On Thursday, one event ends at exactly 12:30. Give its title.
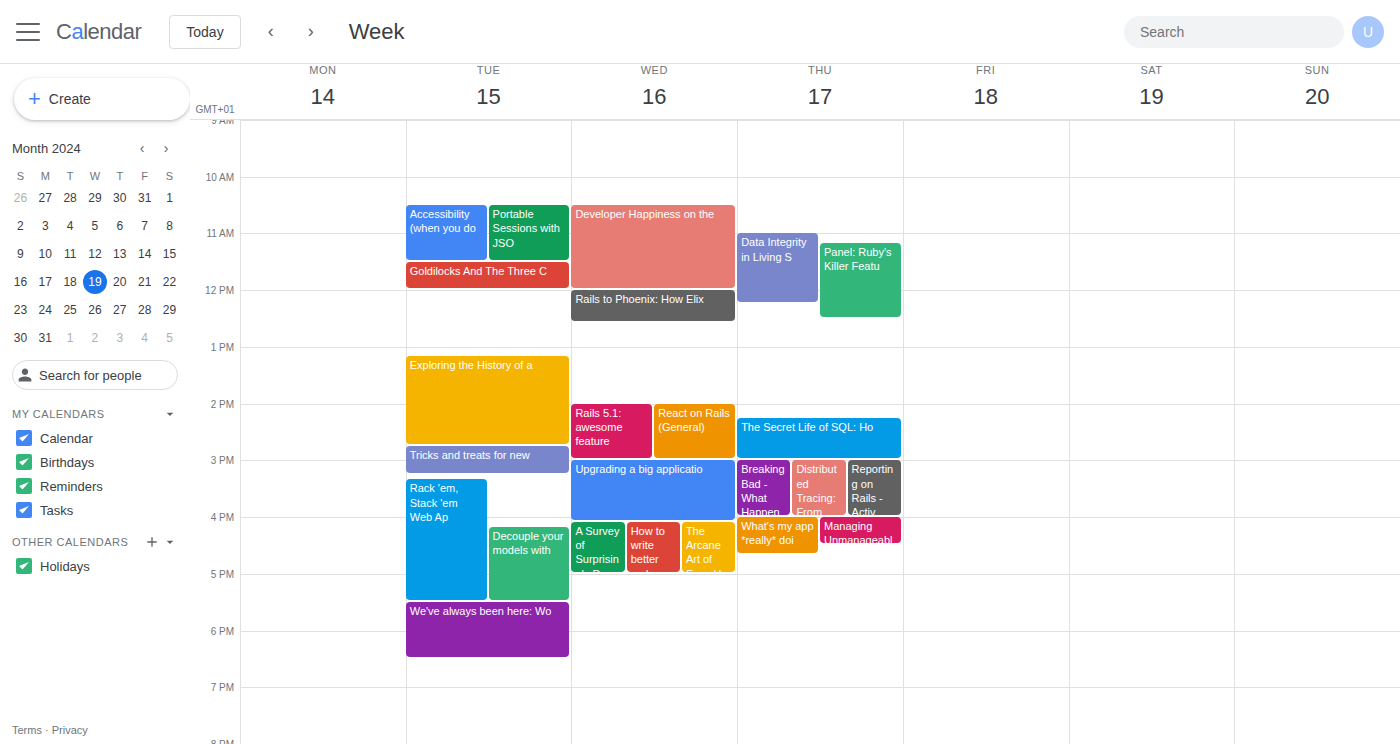
"Panel: Ruby's Killer Featu"